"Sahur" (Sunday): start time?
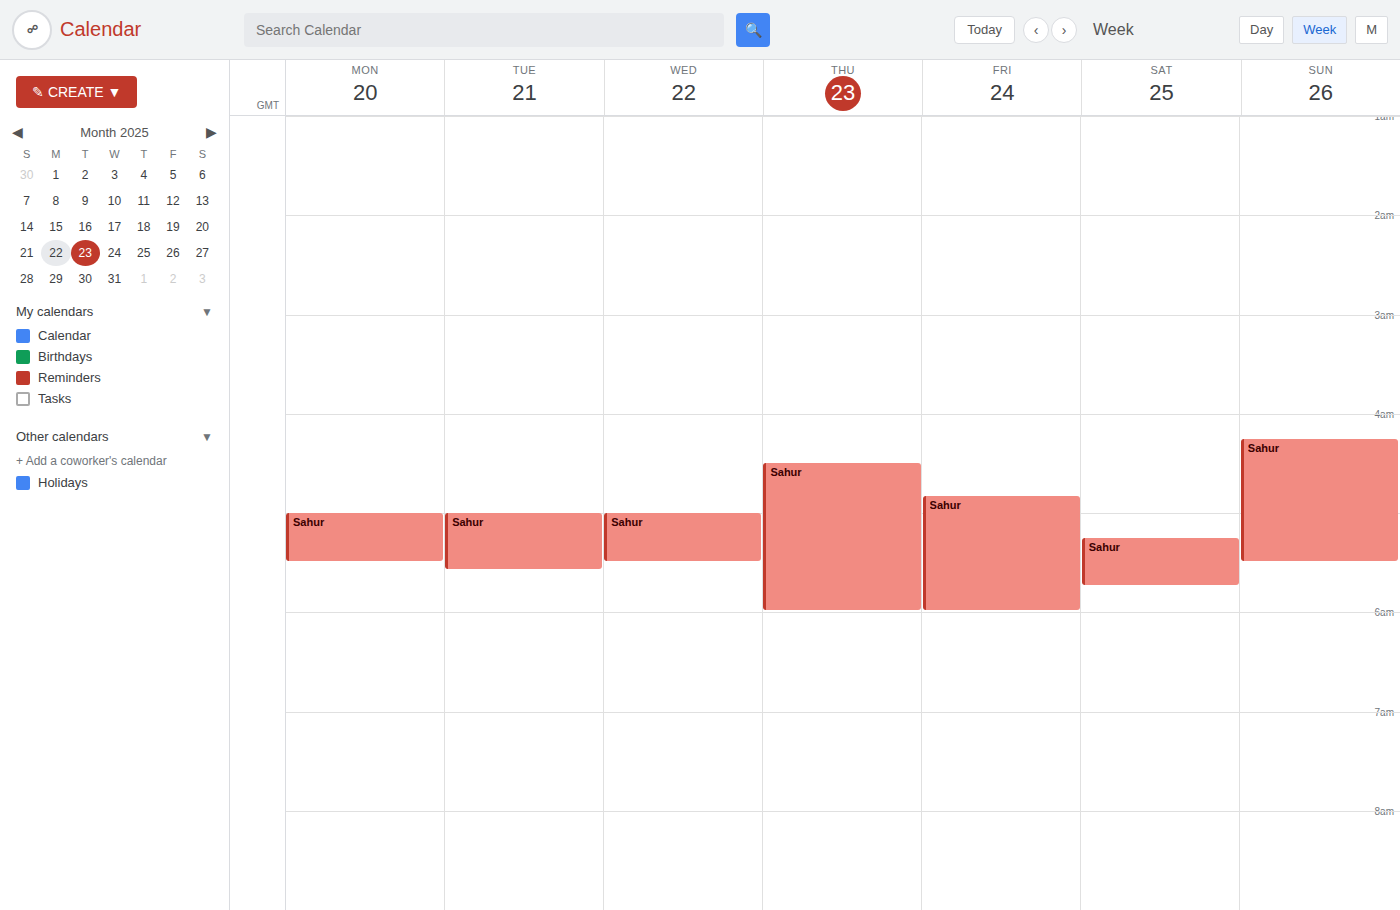
4:15 AM